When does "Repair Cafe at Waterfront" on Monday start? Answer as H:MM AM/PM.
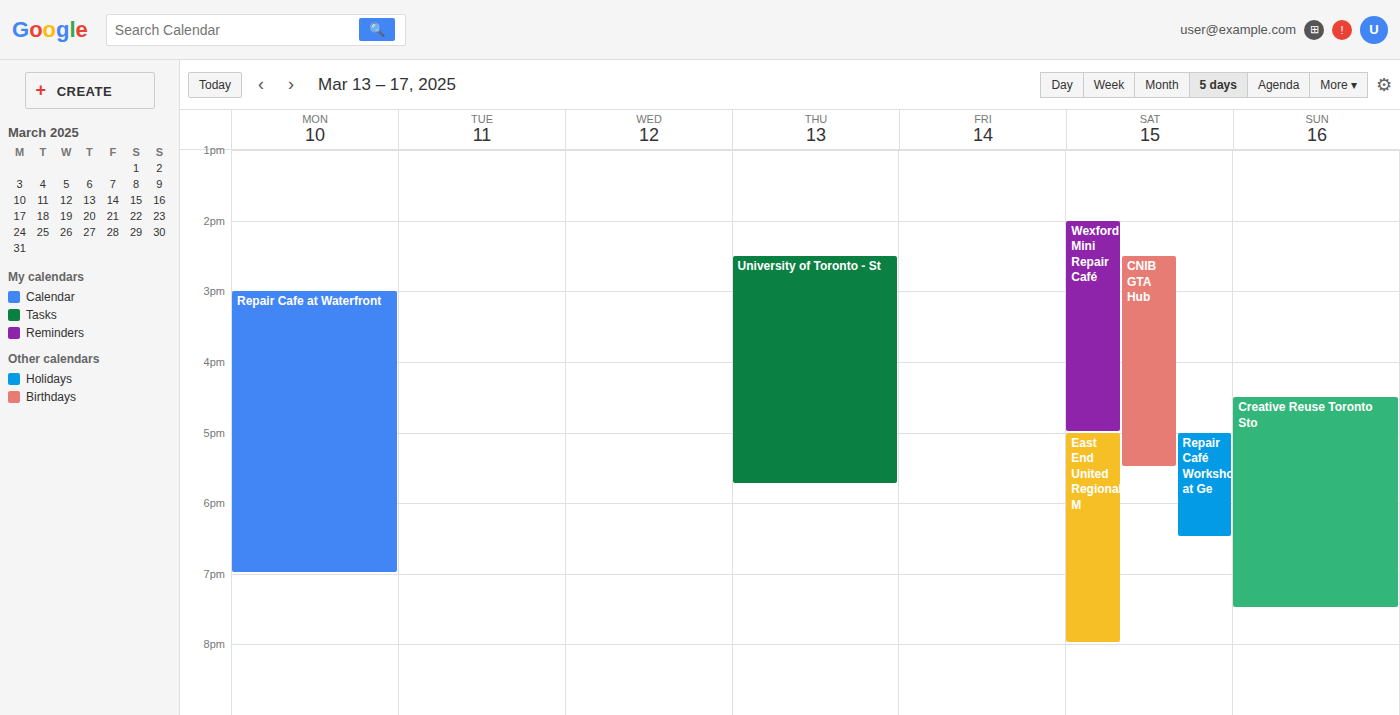
3:00 PM